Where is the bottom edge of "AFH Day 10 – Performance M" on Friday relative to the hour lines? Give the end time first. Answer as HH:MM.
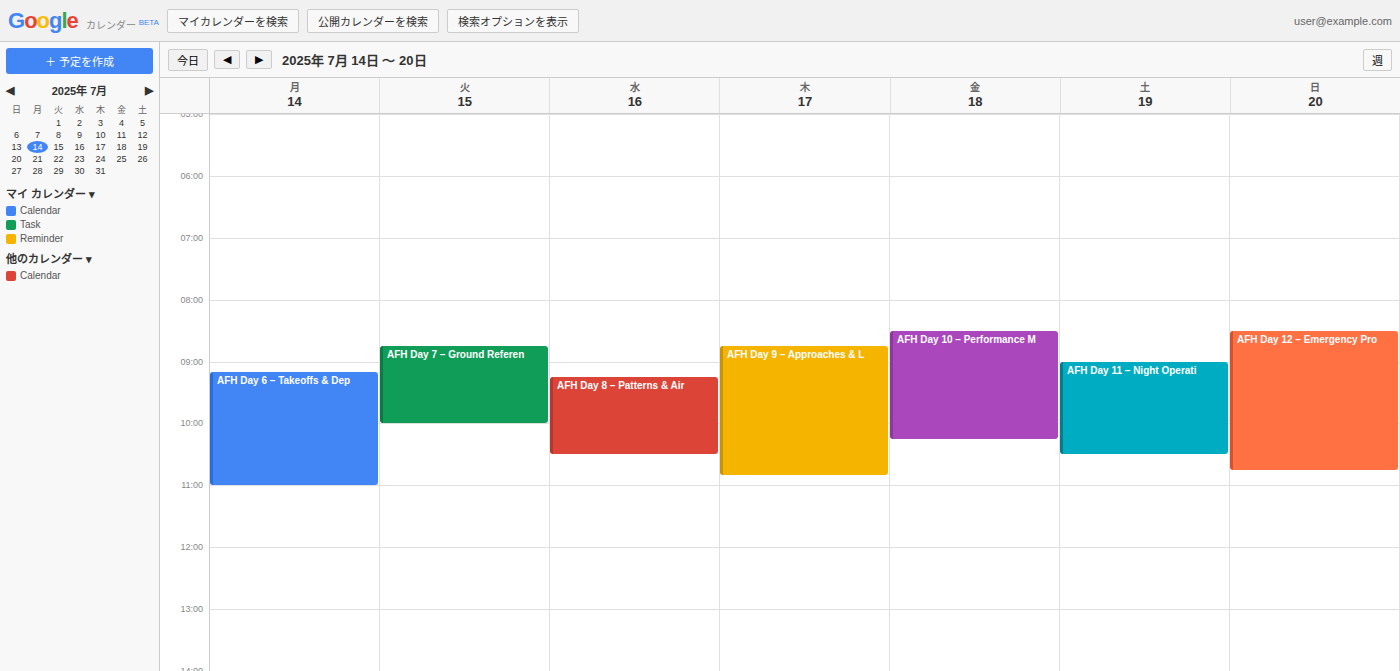
10:15 -- neither: a quarter of the way from the 10:00 line to the 11:00 line.